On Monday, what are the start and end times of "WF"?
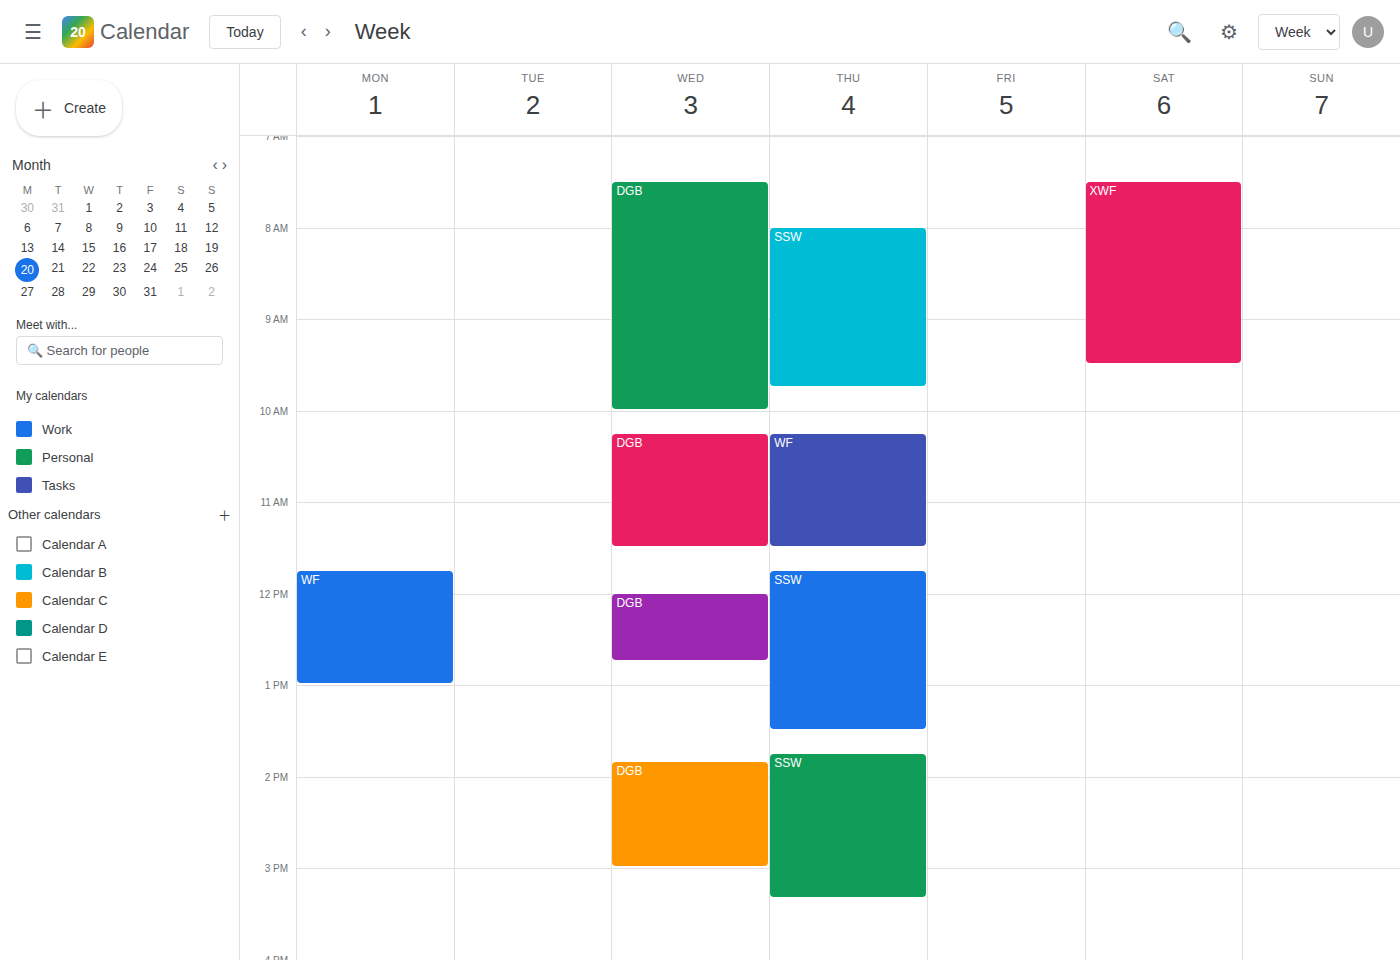
11:45 AM to 1:00 PM